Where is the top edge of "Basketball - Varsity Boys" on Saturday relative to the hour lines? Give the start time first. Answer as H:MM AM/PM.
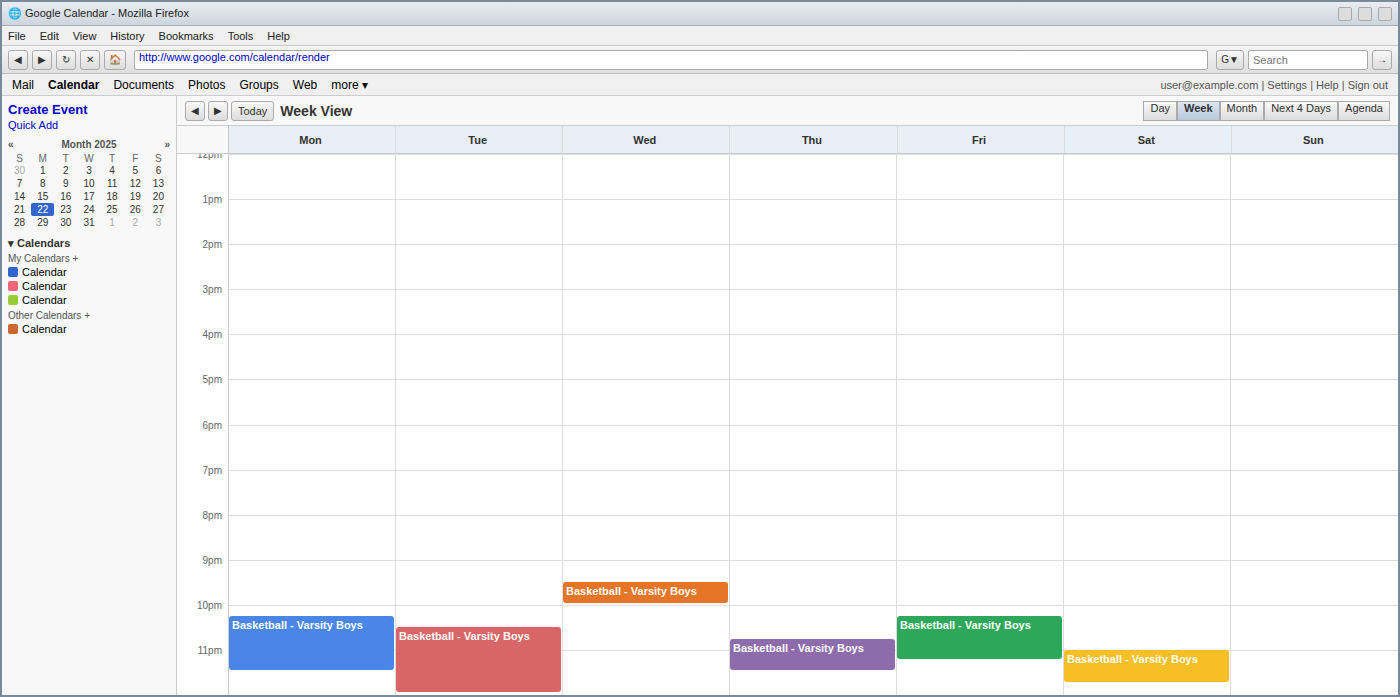
11:00 PM -- exactly on the 11 PM line.